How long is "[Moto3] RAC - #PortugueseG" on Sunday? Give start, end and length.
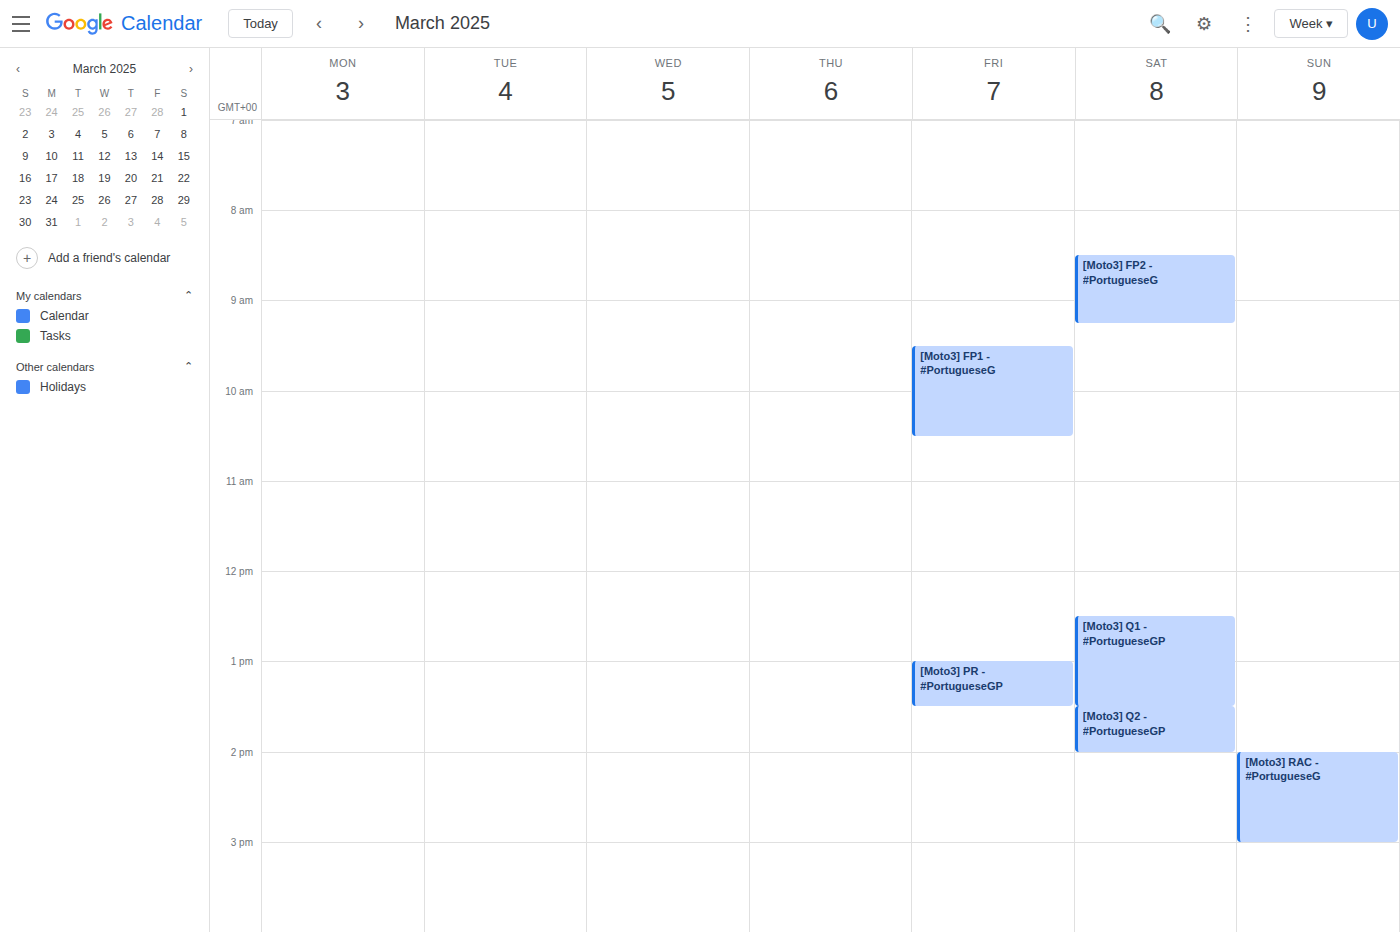
2:00 PM to 3:00 PM, 1 hour